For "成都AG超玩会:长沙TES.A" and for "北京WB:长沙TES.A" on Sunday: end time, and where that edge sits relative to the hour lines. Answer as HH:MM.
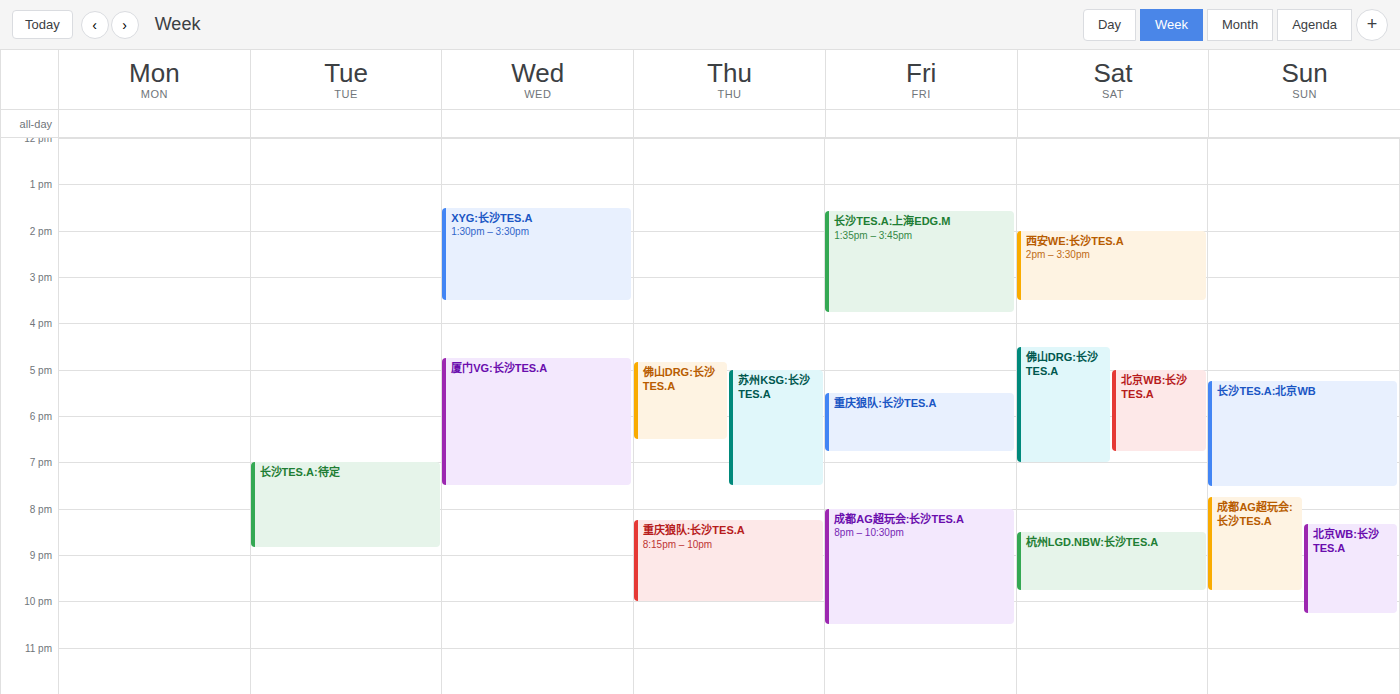
"成都AG超玩会:长沙TES.A": 21:45, neither: three quarters of the way from the 21:00 line to the 22:00 line. "北京WB:长沙TES.A": 22:15, neither: a quarter of the way from the 22:00 line to the 23:00 line.